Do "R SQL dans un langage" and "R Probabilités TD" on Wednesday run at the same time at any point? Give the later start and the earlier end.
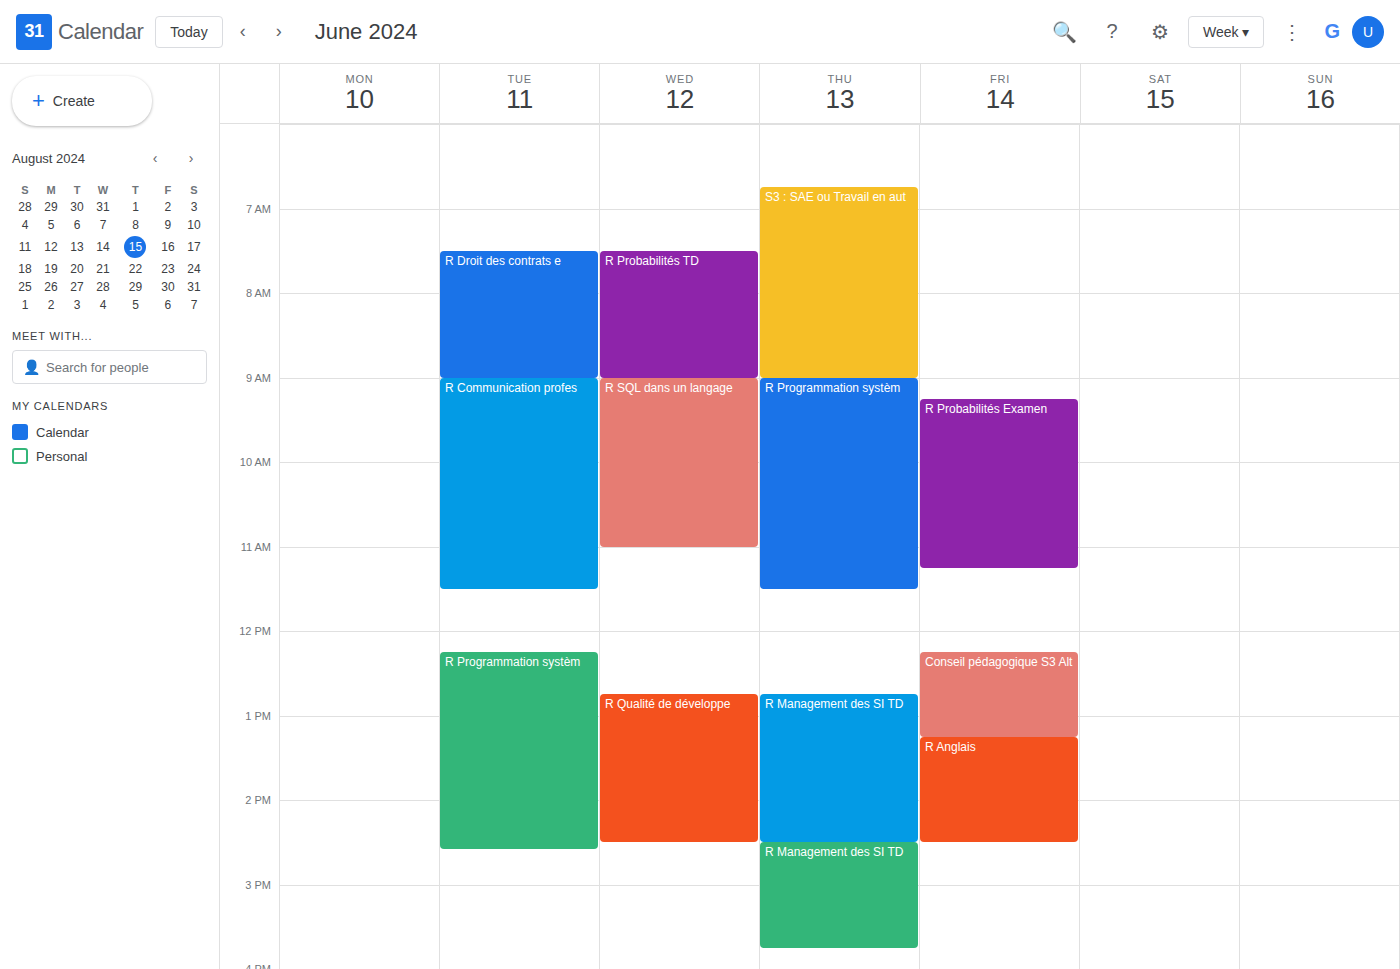
"R Probabilités TD" ends at 9:00 AM, exactly when "R SQL dans un langage" starts -- they touch but do not overlap.